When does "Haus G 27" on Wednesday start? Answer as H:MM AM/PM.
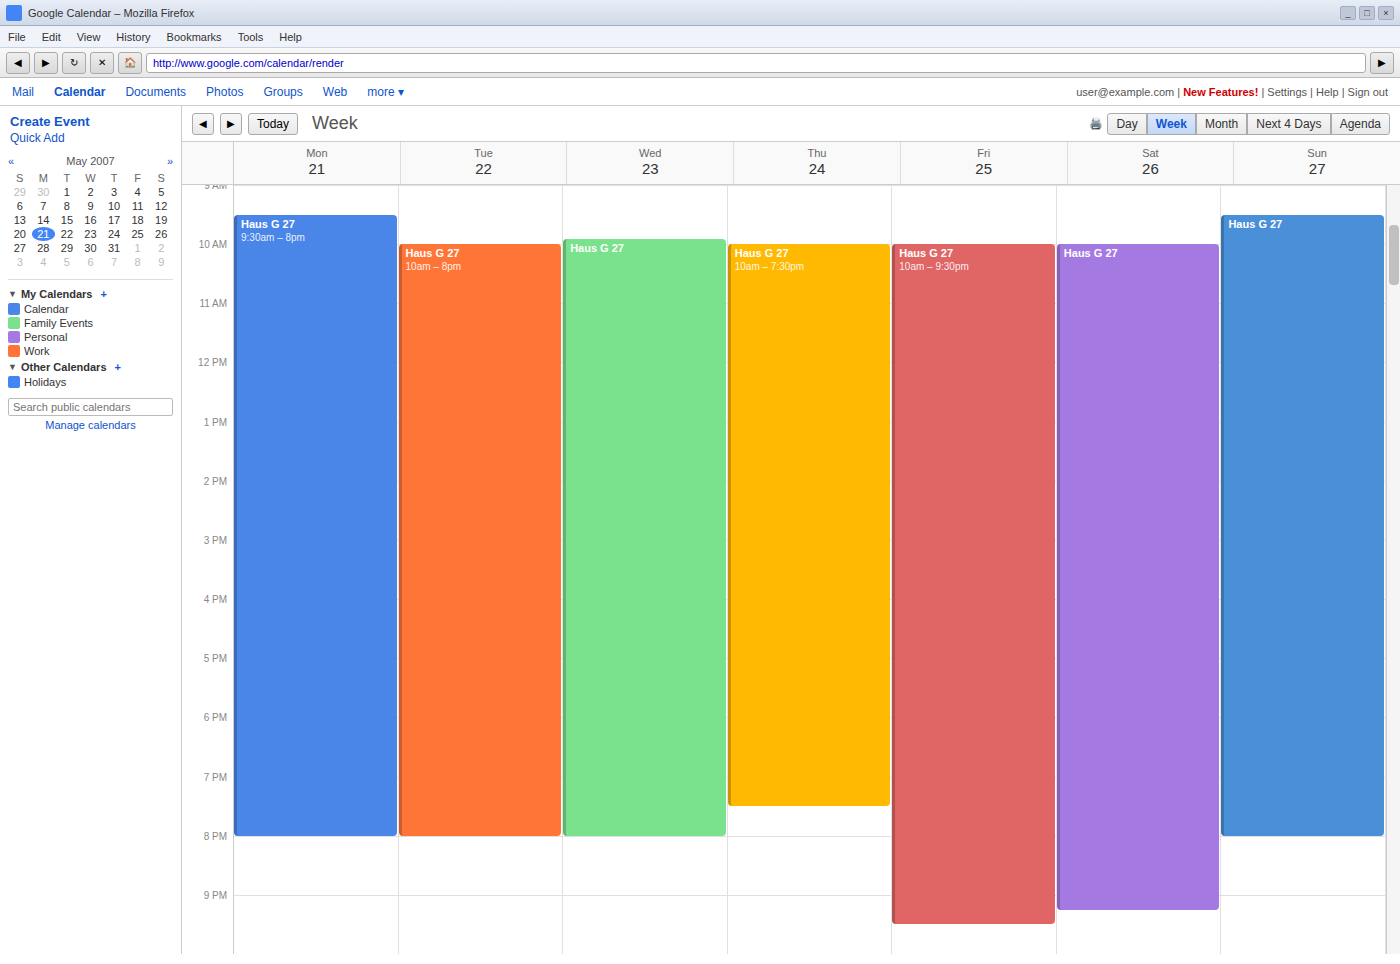
9:55 AM